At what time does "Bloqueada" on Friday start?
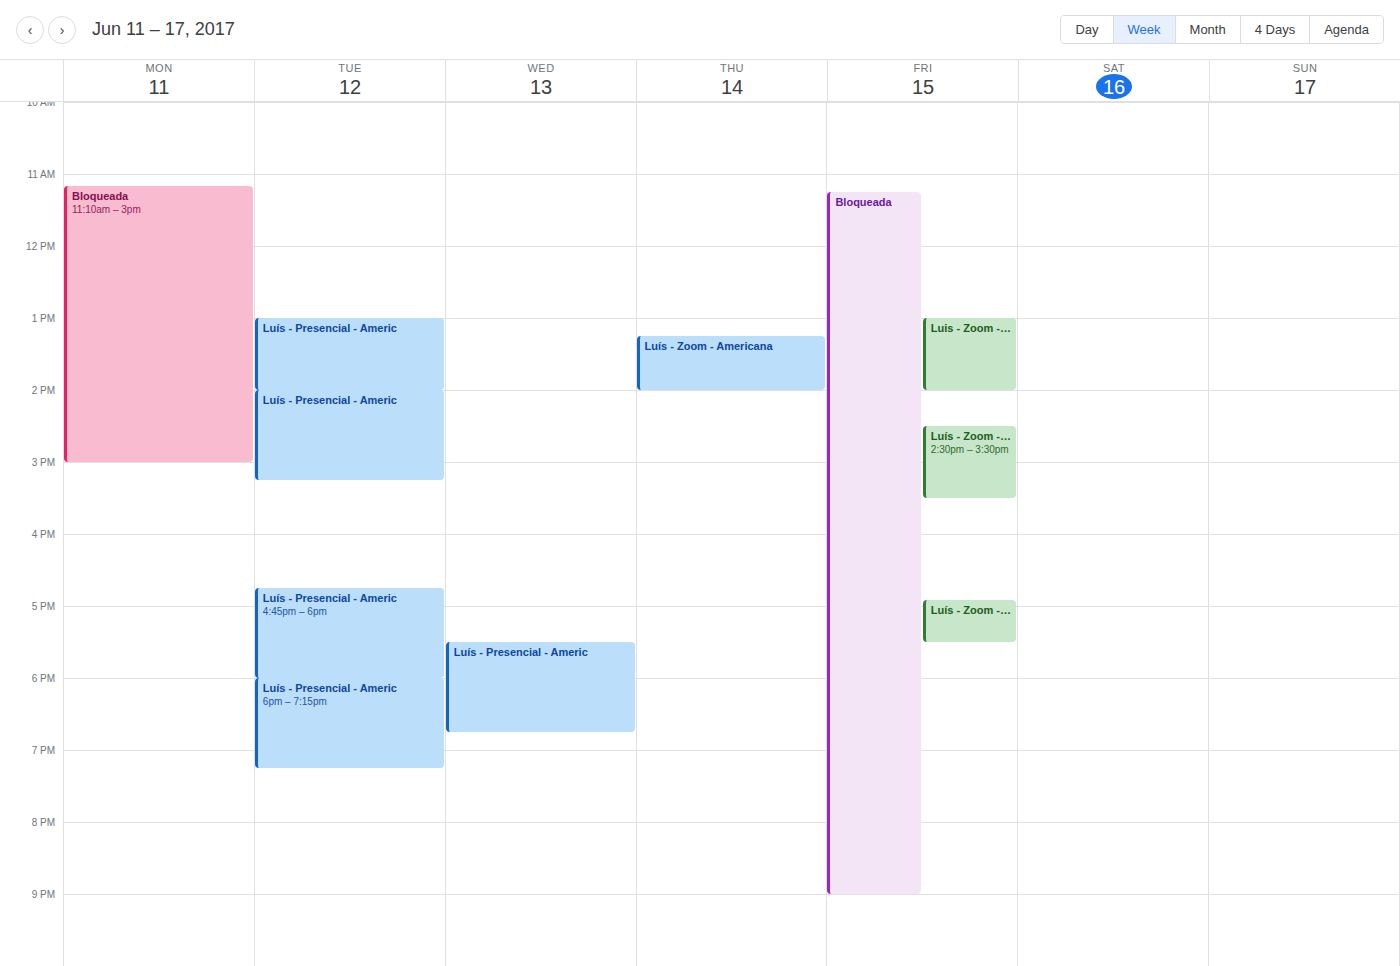
11:15 AM